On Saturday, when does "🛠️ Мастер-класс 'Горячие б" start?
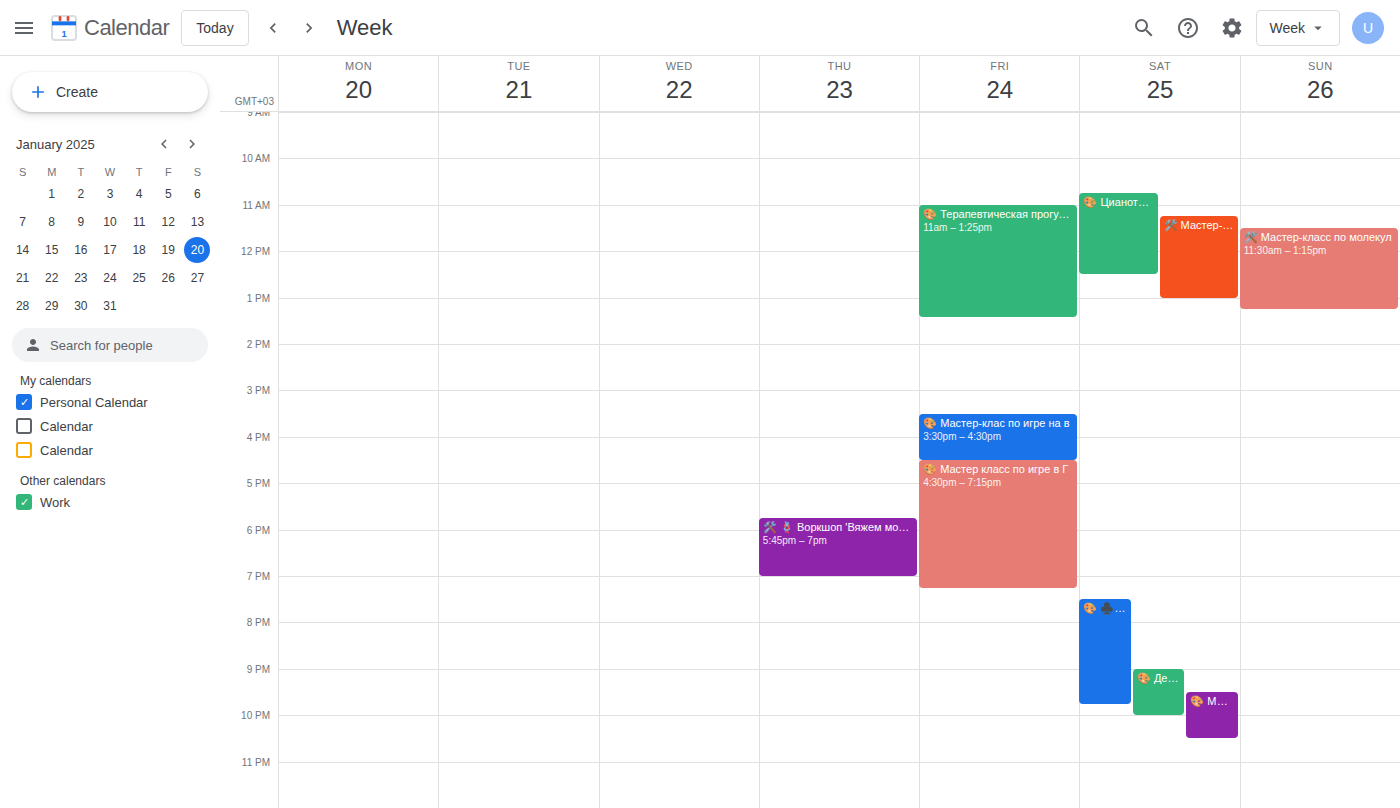
11:15 AM